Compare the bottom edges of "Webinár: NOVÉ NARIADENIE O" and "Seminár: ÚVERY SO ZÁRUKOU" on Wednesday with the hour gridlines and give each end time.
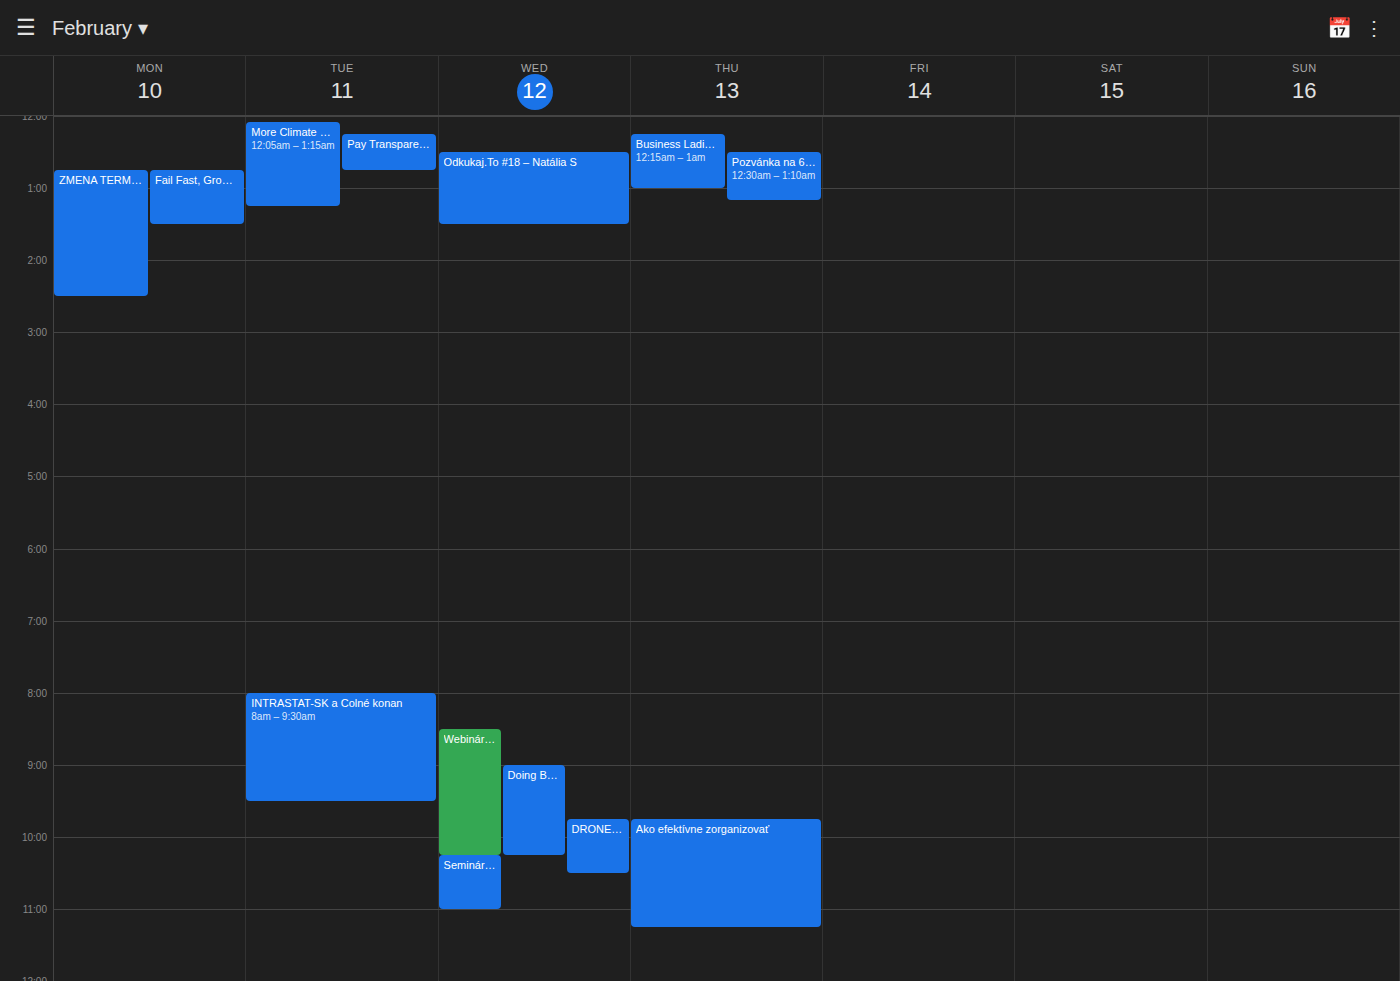
"Webinár: NOVÉ NARIADENIE O": 10:15 AM, neither: a quarter of the way from the 10 AM line to the 11 AM line. "Seminár: ÚVERY SO ZÁRUKOU": 11:00 AM, exactly on the 11 AM line.